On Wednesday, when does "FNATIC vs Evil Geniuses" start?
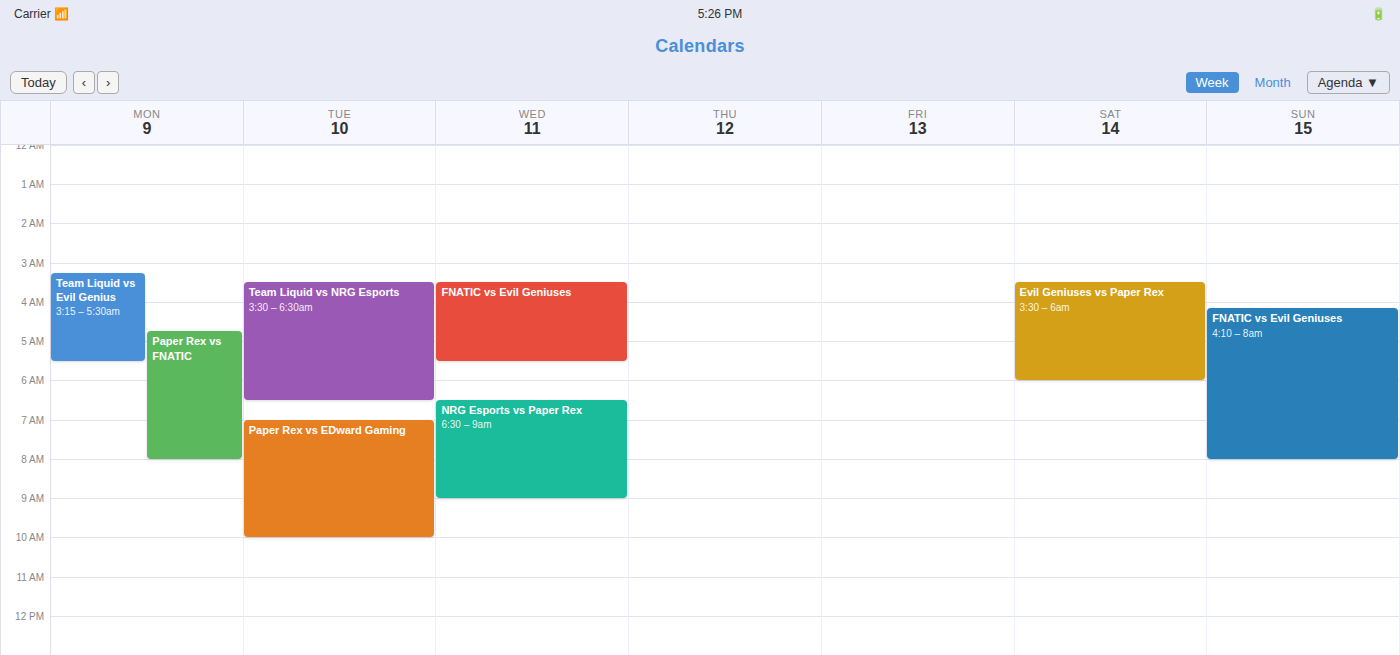
3:30 AM